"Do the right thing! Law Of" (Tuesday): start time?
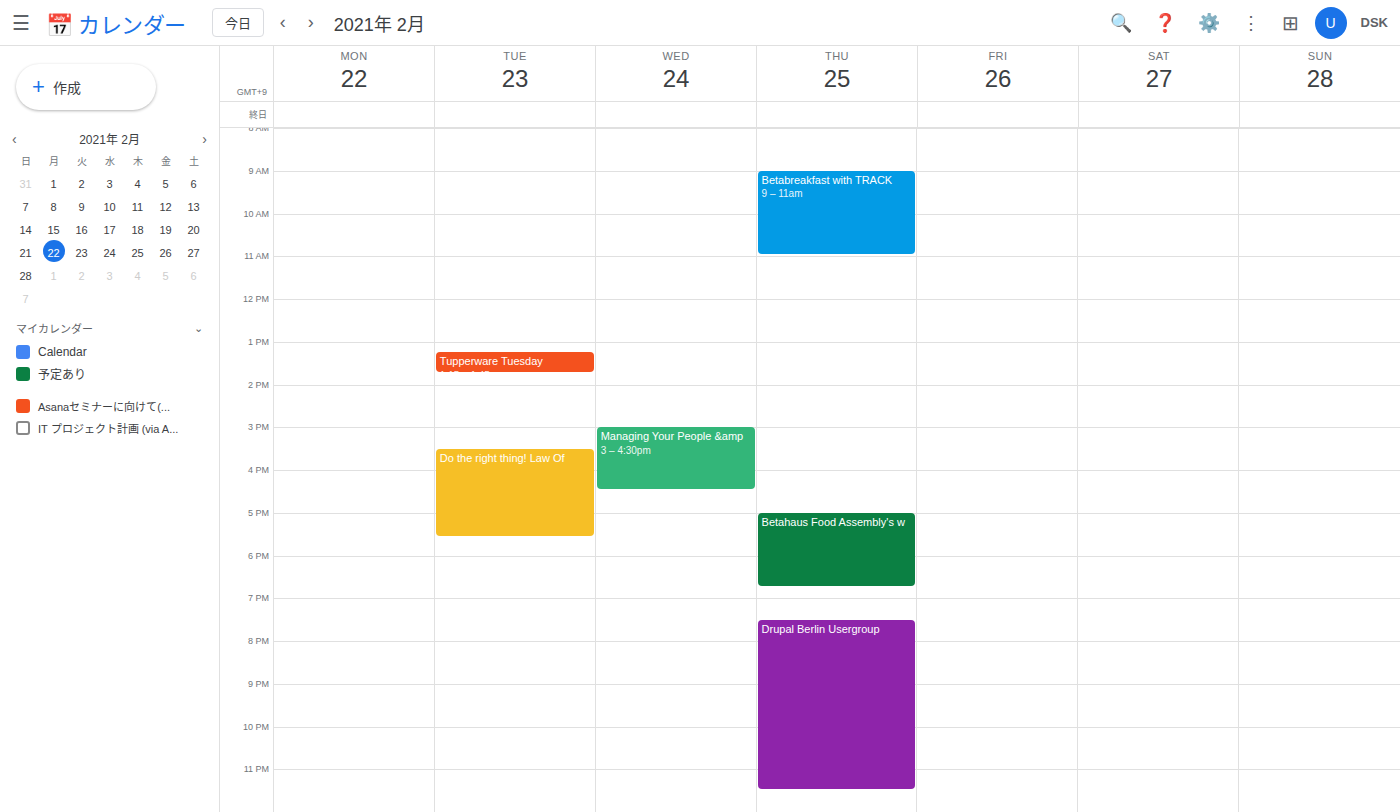
15:30